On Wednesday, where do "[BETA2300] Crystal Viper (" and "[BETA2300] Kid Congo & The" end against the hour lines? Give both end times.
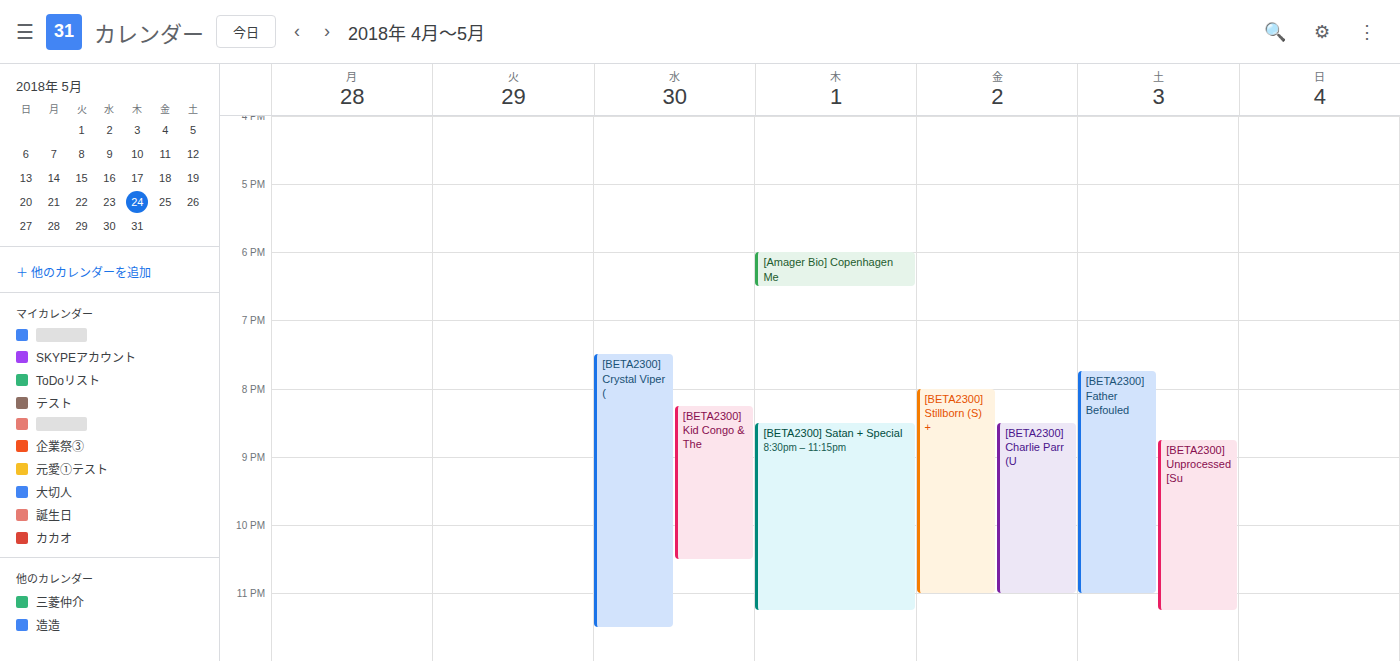
"[BETA2300] Crystal Viper (": 11:30 PM, halfway between the 11 PM and 12 AM lines. "[BETA2300] Kid Congo & The": 10:30 PM, halfway between the 10 PM and 11 PM lines.